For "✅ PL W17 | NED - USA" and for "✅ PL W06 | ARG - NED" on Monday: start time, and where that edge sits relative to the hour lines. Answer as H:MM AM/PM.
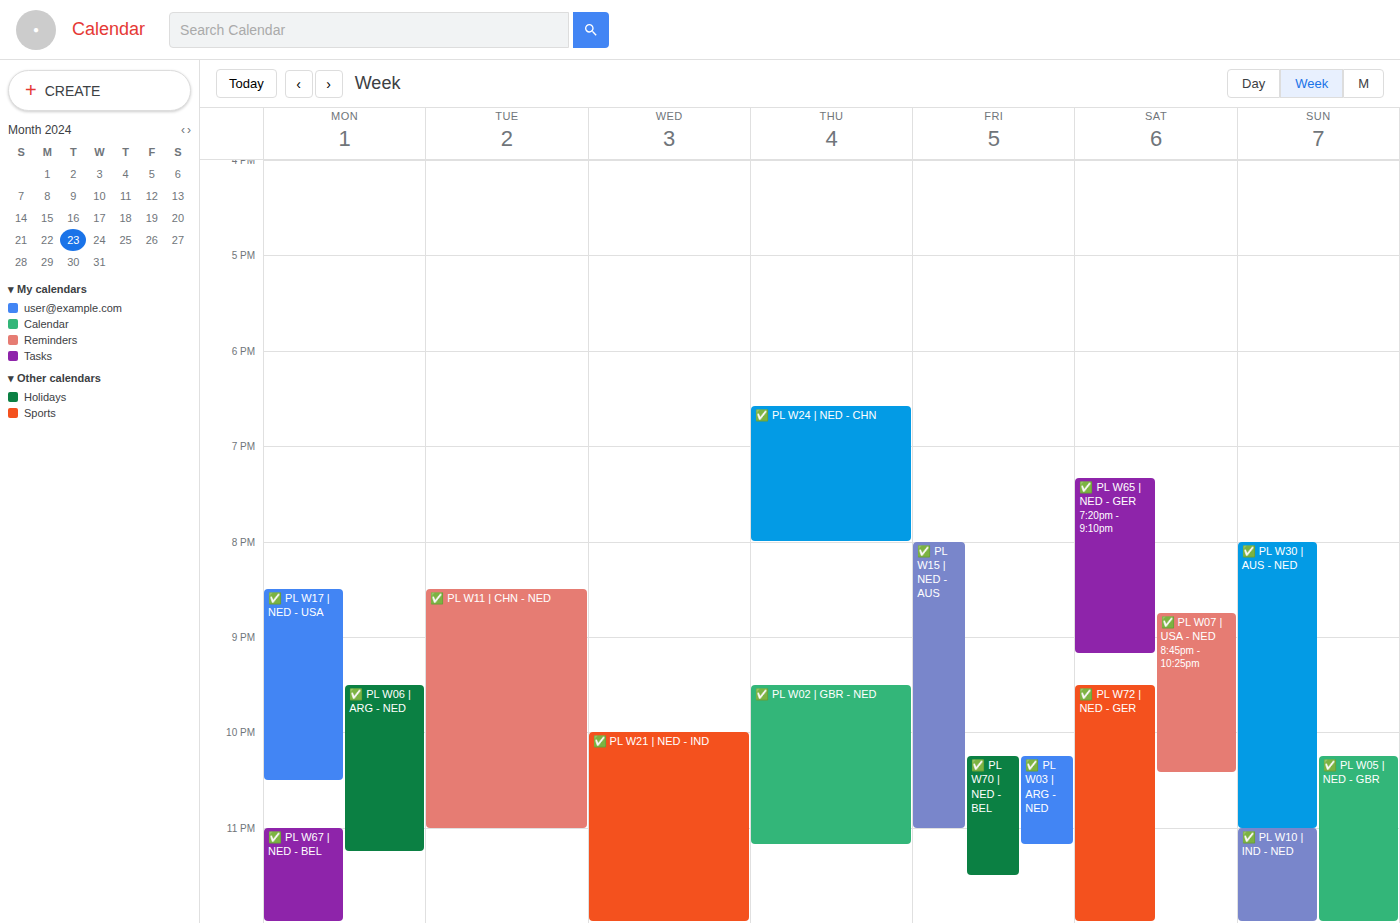
"✅ PL W17 | NED - USA": 8:30 PM, halfway between the 8 PM and 9 PM lines. "✅ PL W06 | ARG - NED": 9:30 PM, halfway between the 9 PM and 10 PM lines.